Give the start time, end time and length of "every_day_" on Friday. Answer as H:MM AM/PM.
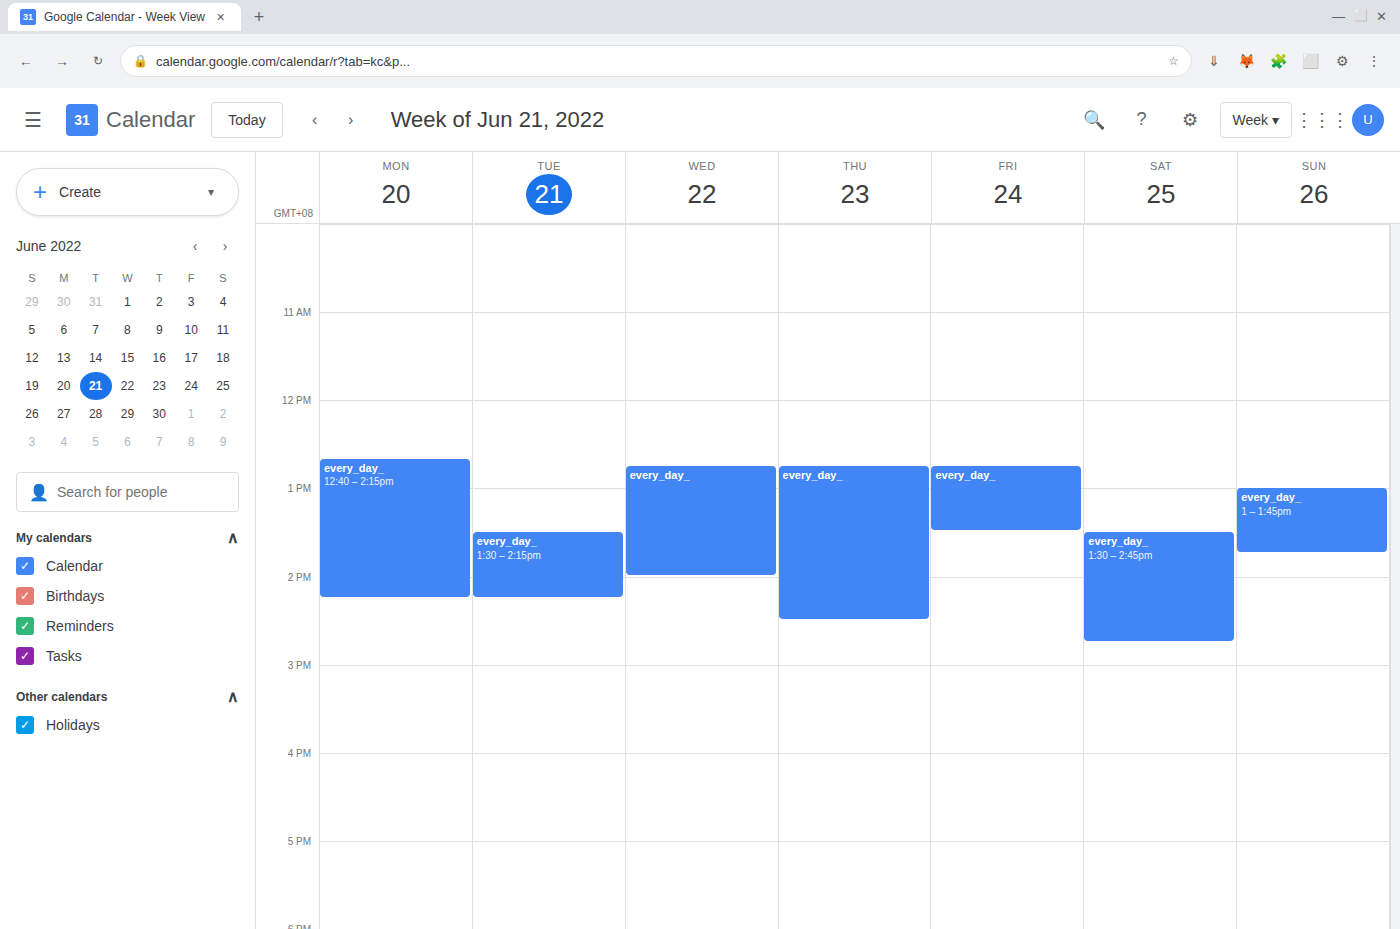
12:45 PM to 1:30 PM, 45 minutes